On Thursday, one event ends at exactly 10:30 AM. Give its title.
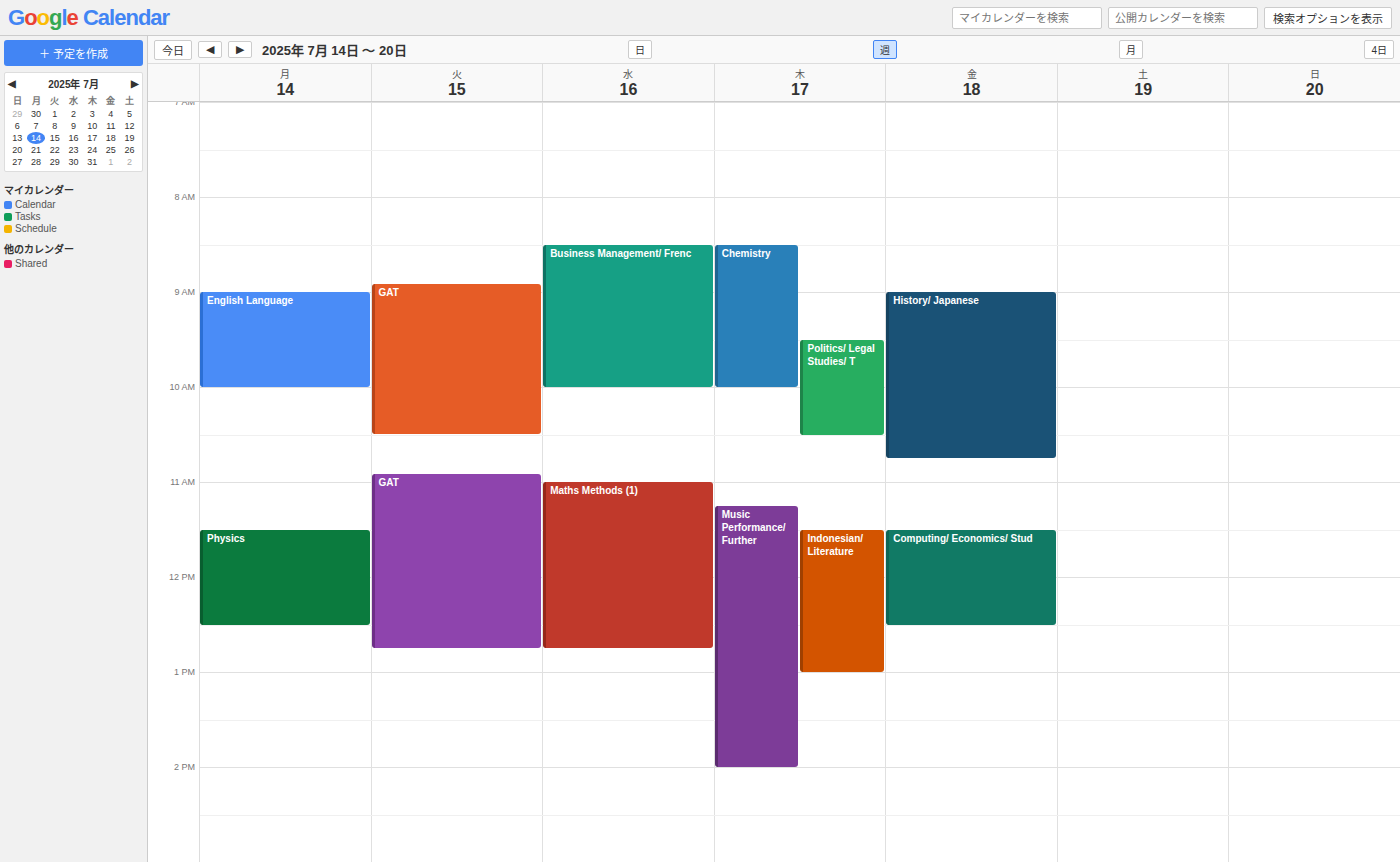
"Politics/ Legal Studies/ T"